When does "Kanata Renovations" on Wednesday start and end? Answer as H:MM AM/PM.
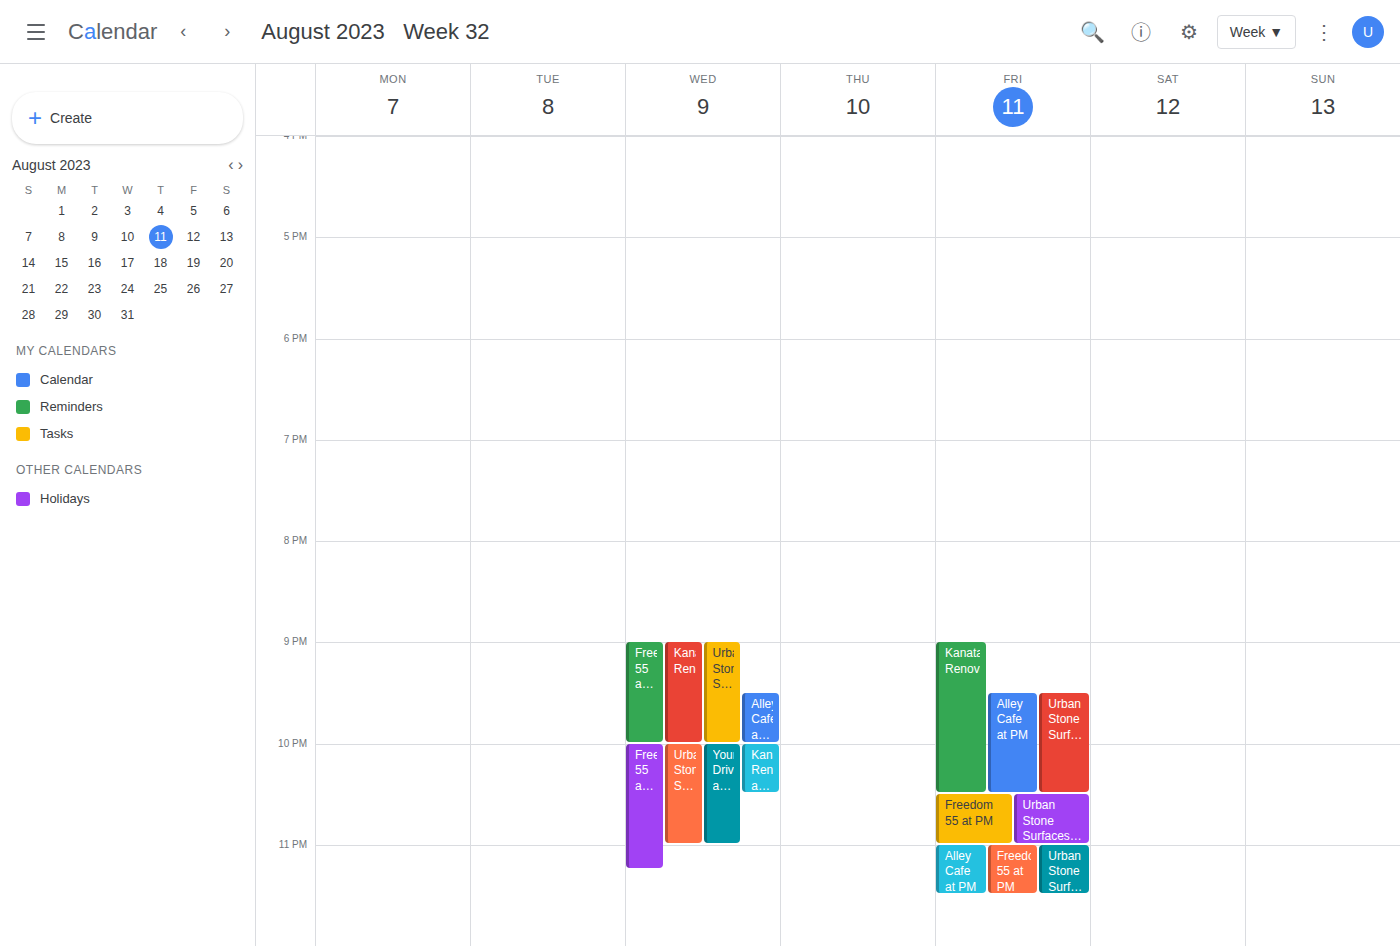
9:00 PM to 10:00 PM